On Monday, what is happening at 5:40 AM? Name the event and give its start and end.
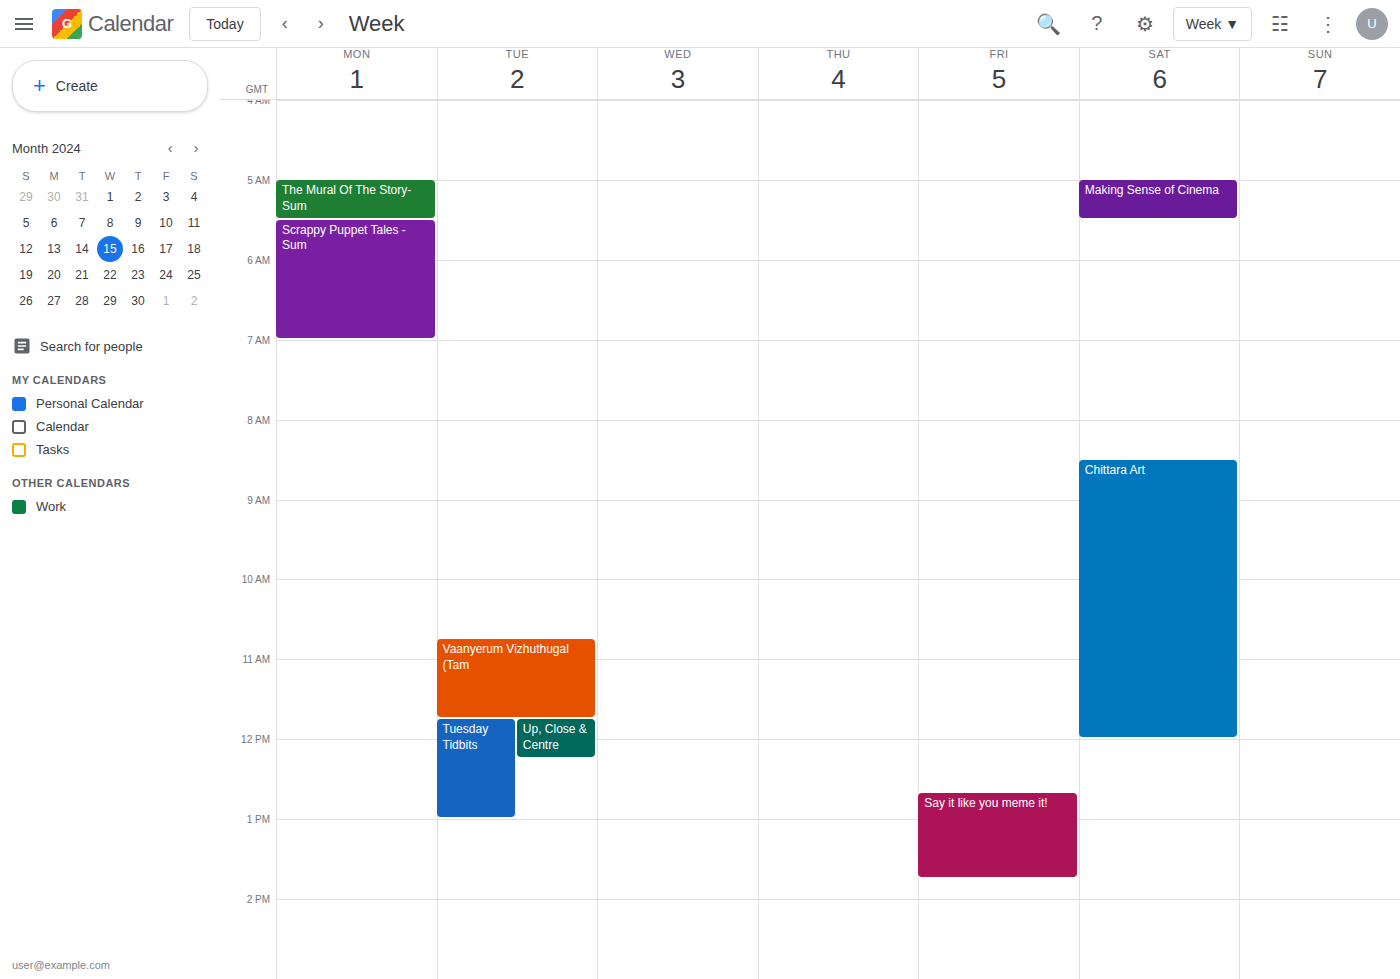
"Scrappy Puppet Tales - Sum", 5:30 AM to 7:00 AM